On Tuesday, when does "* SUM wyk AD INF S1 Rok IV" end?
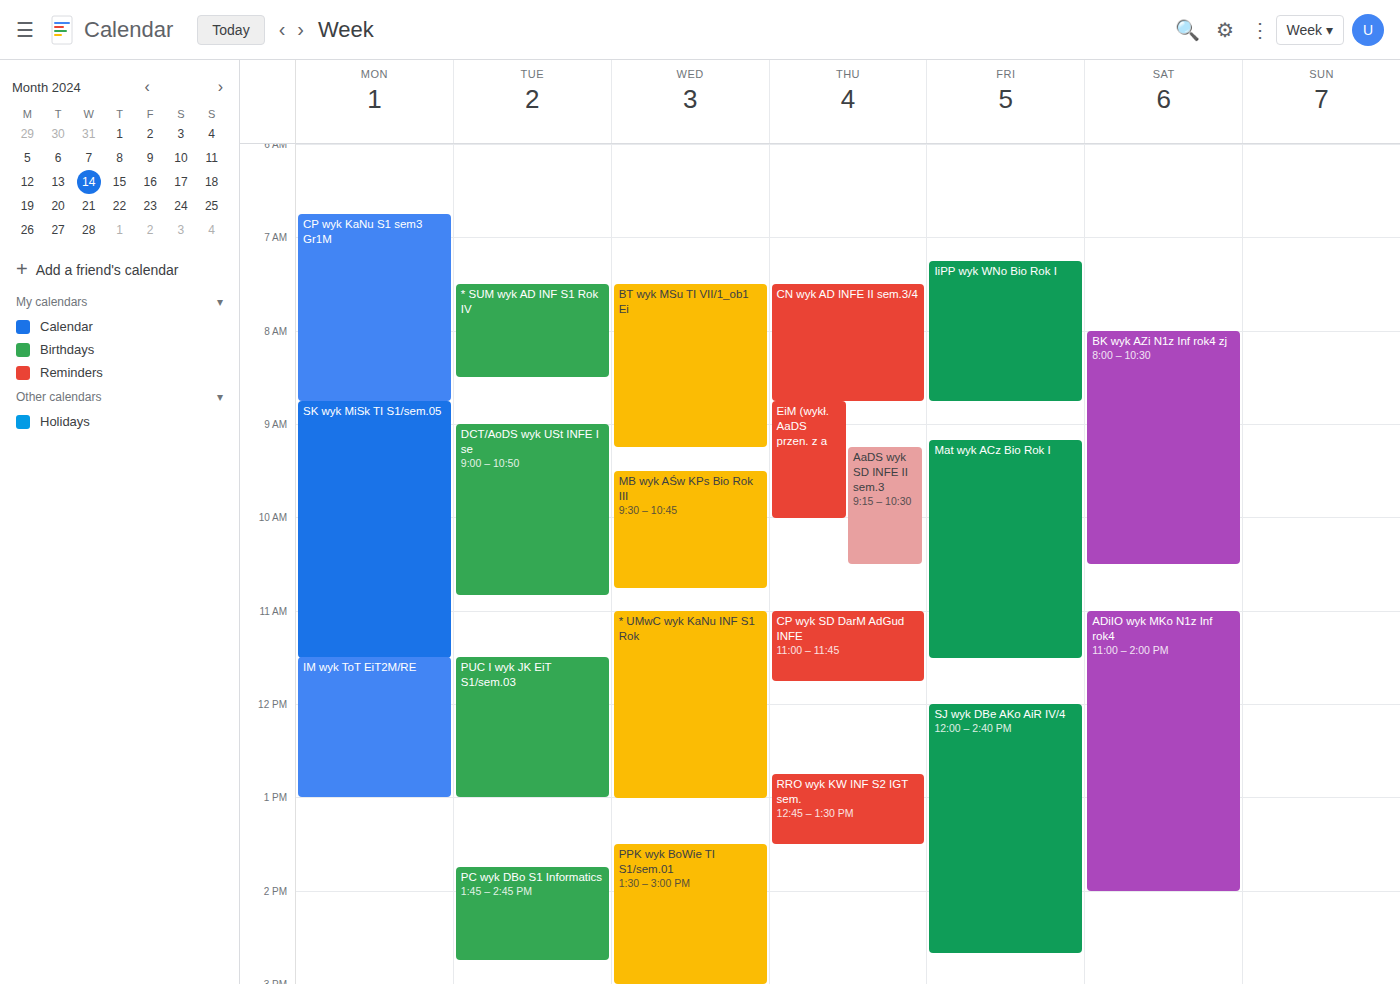
8:30 AM